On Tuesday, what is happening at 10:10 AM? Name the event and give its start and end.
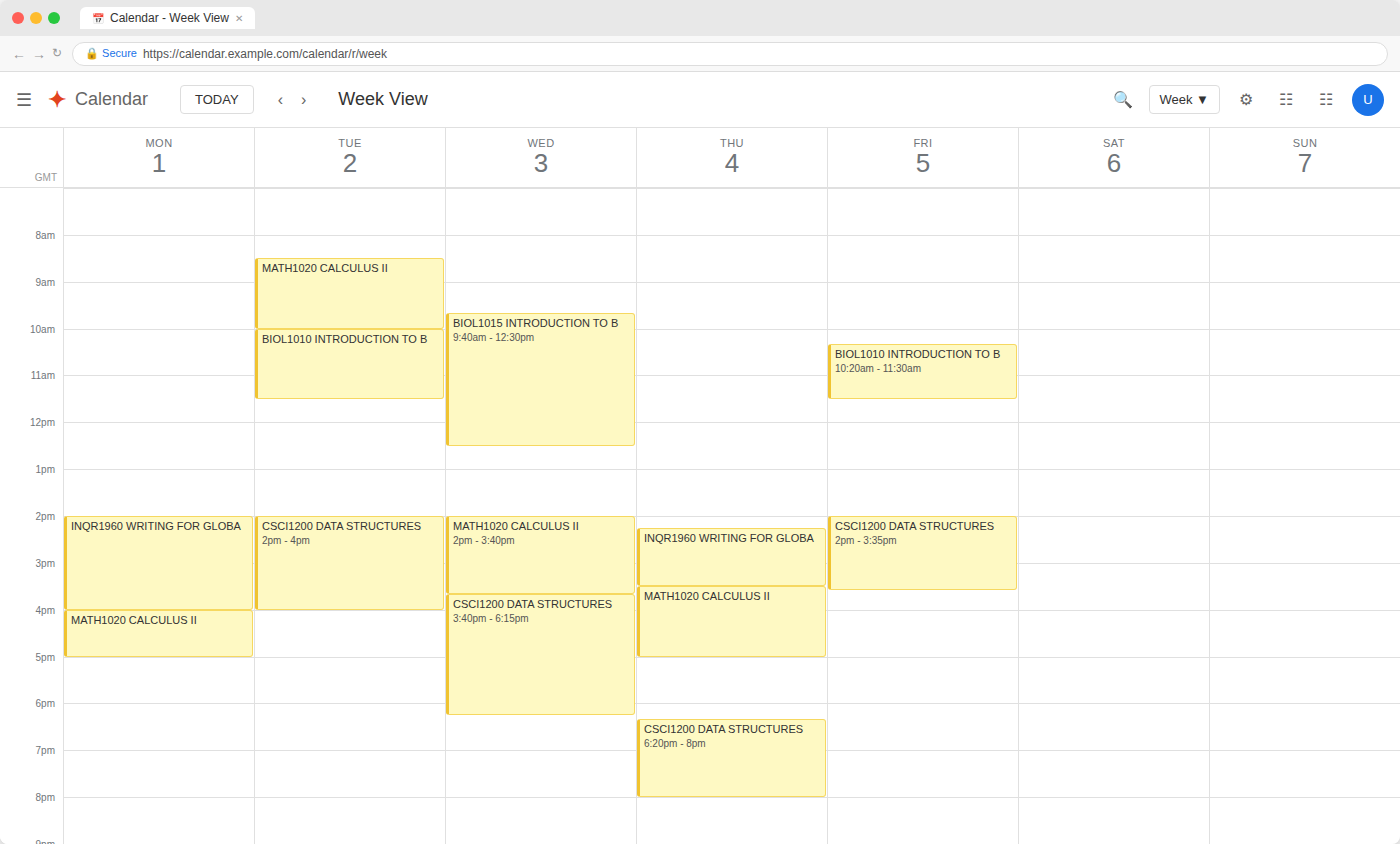
"BIOL1010 INTRODUCTION TO B", 10:00 AM to 11:30 AM